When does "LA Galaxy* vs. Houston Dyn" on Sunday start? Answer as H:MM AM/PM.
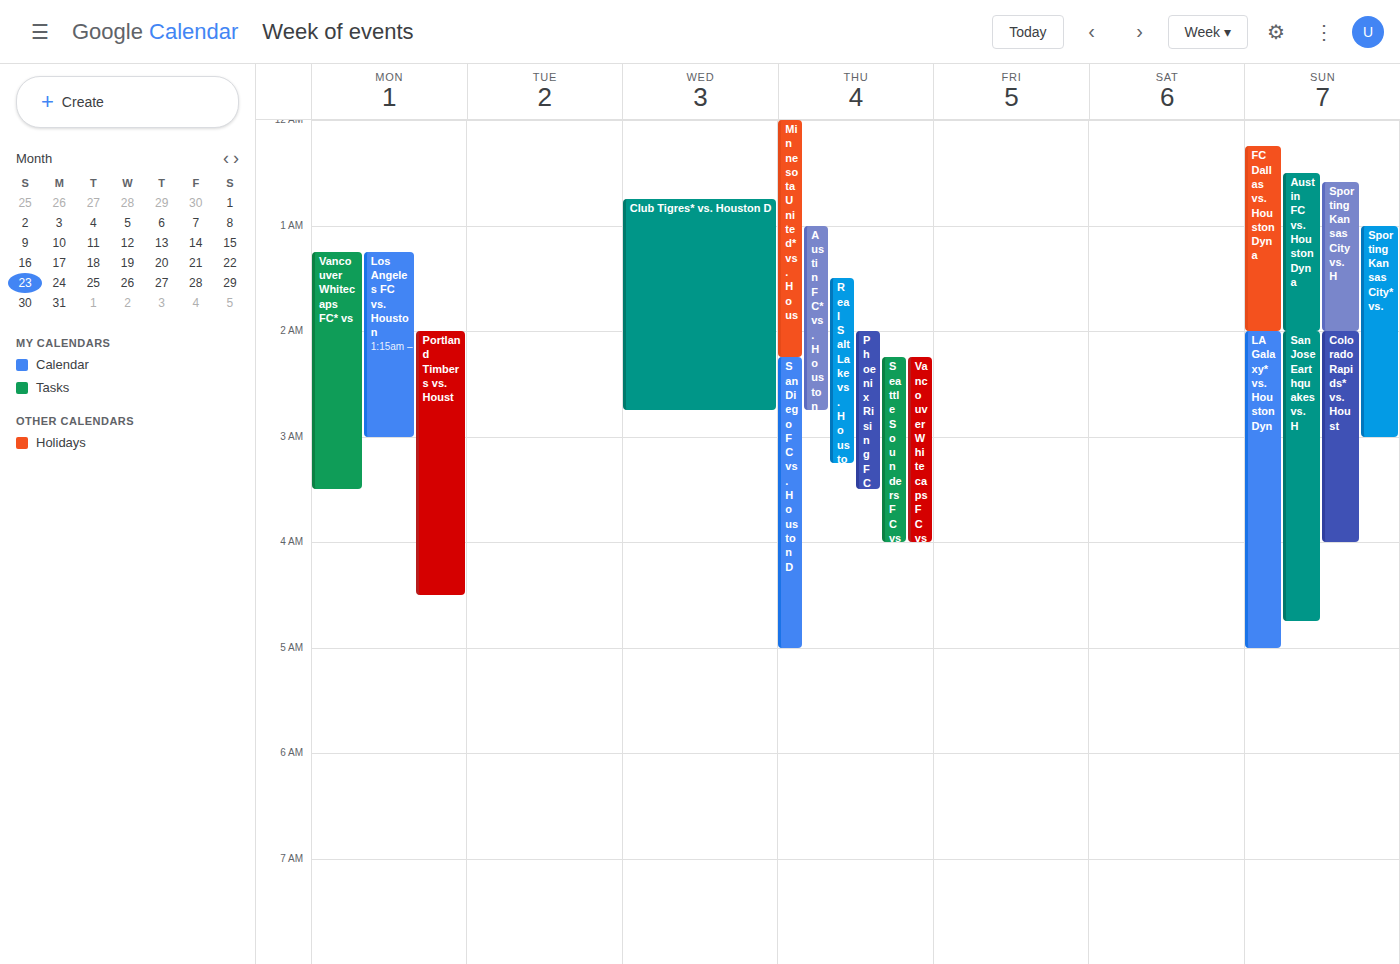
2:00 AM